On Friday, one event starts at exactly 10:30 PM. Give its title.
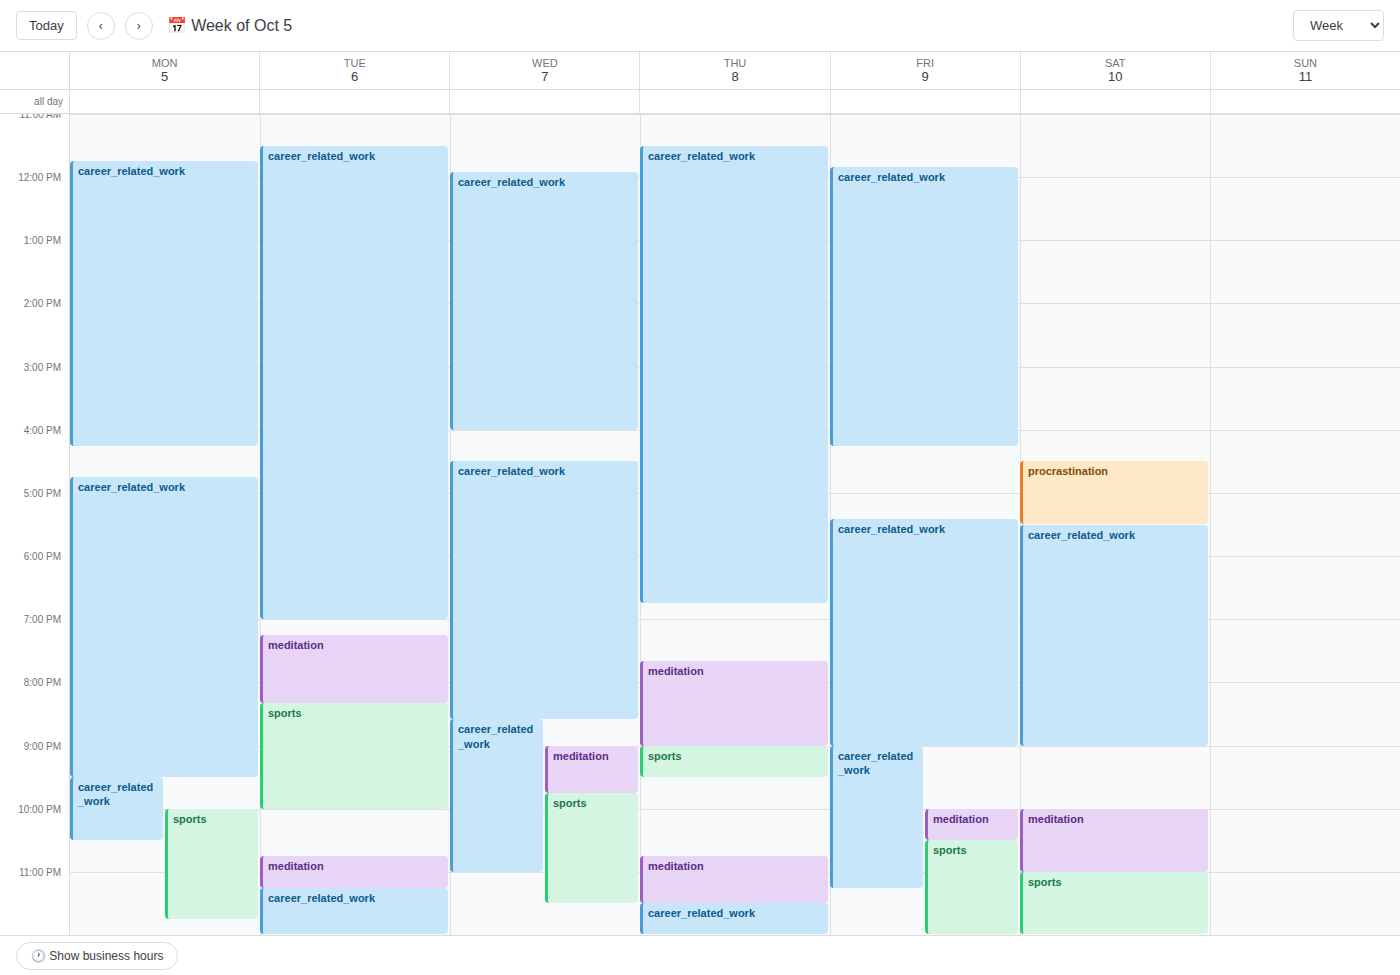
"sports"